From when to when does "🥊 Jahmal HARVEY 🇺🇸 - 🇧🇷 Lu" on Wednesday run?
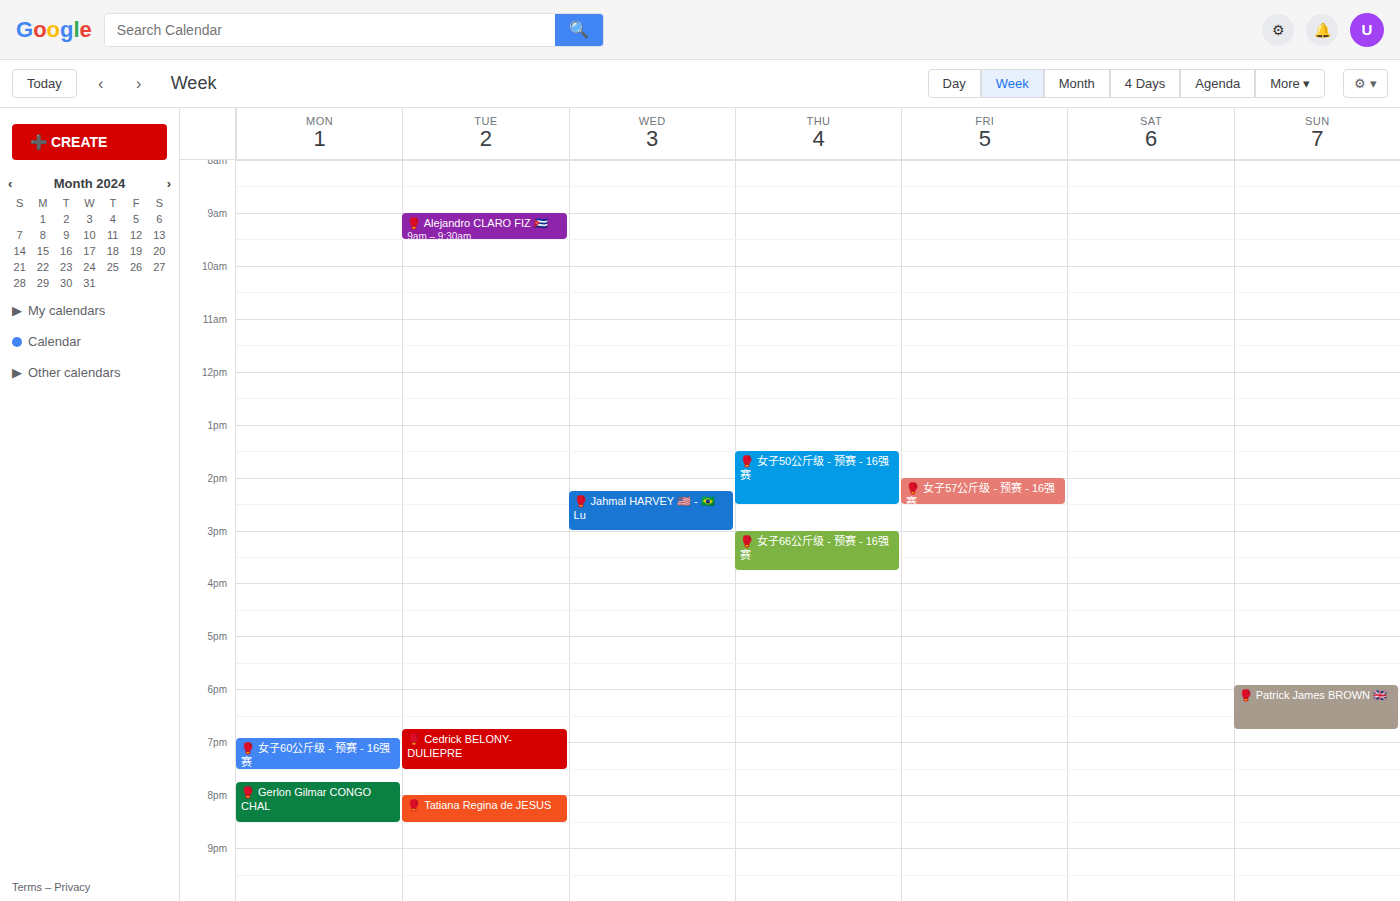
2:15 PM to 3:00 PM